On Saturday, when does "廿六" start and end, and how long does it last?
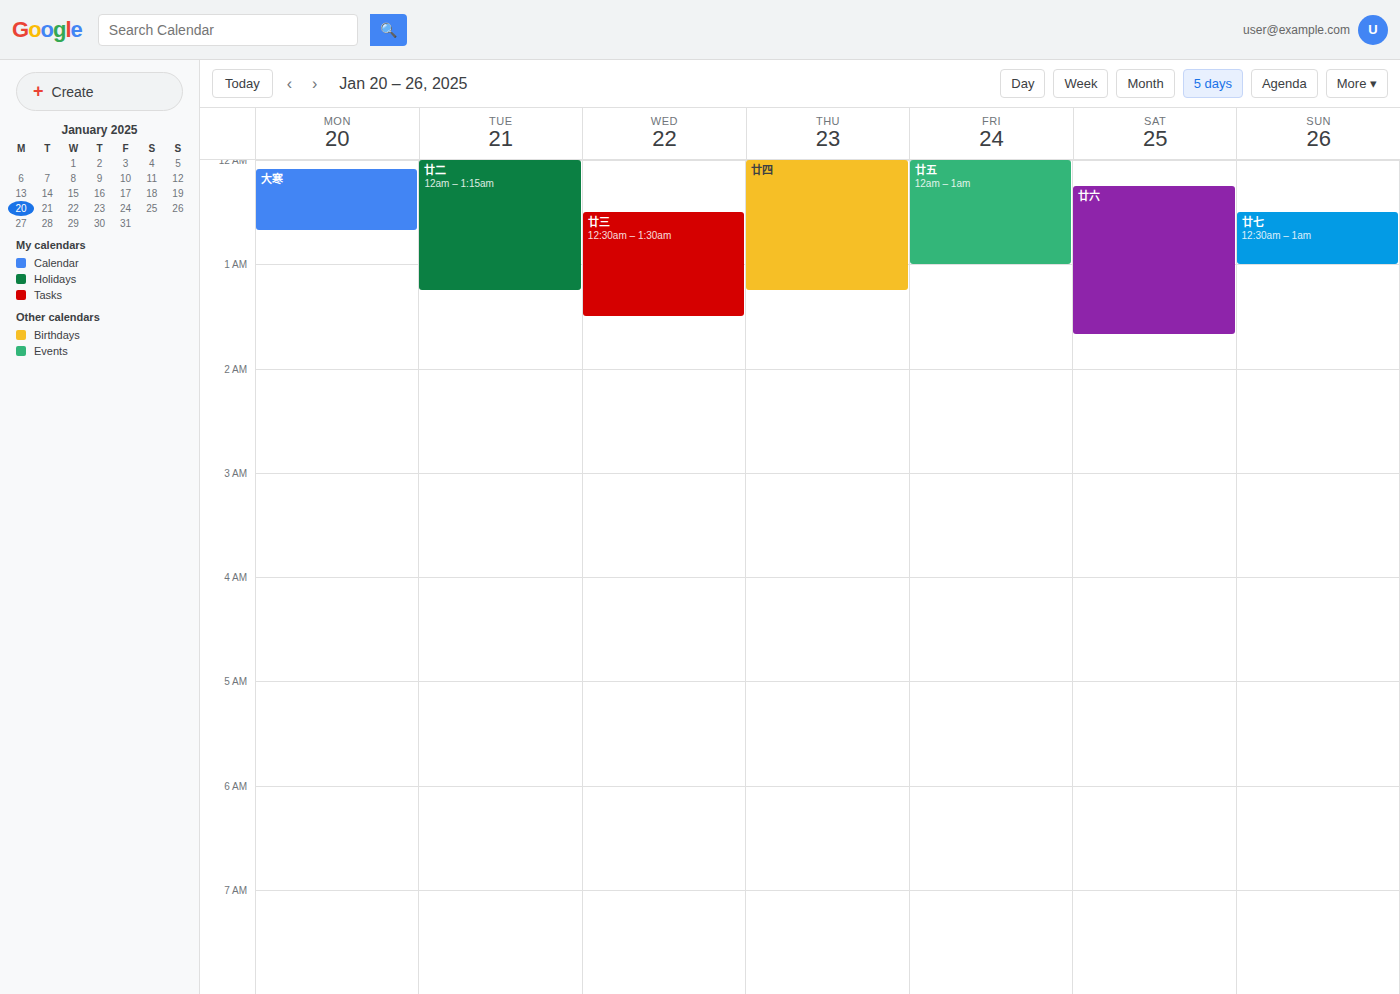
12:15 AM to 1:40 AM, 1 hour 25 minutes